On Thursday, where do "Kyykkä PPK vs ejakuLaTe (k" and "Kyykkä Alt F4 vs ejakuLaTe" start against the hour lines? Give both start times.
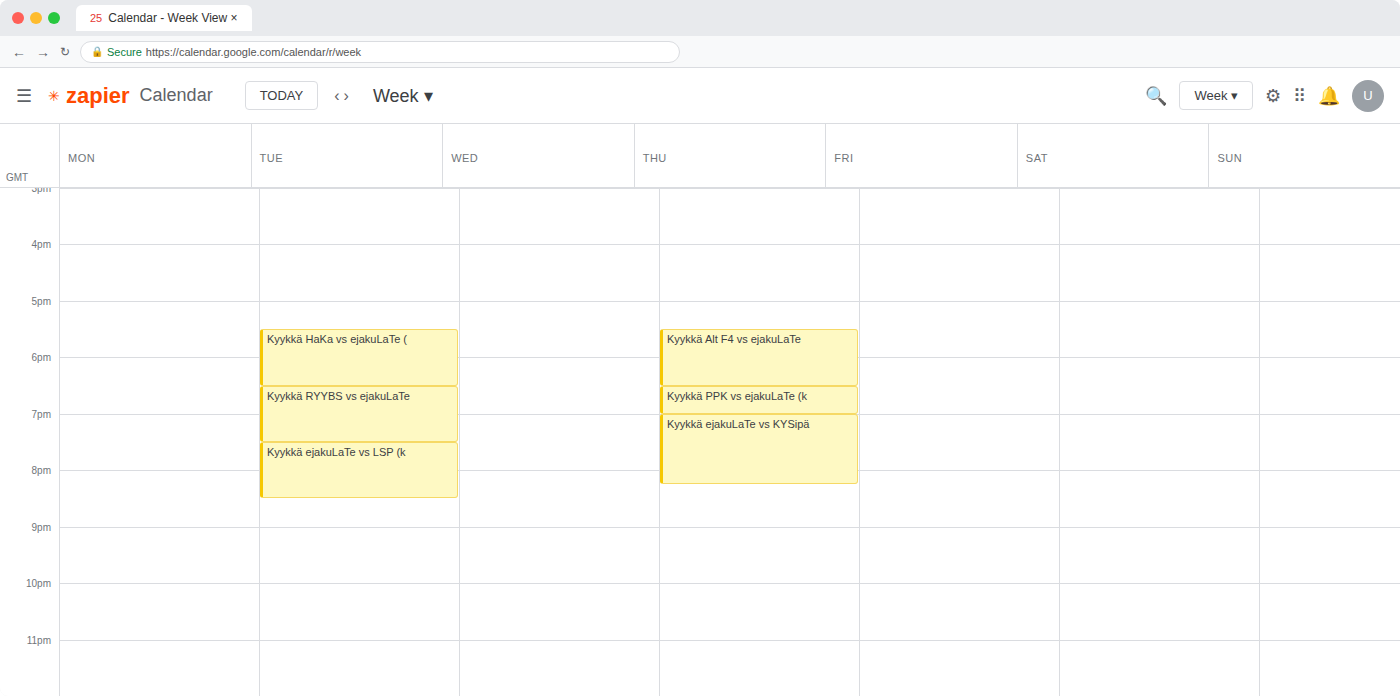
"Kyykkä PPK vs ejakuLaTe (k": 6:30 PM, halfway between the 6 PM and 7 PM lines. "Kyykkä Alt F4 vs ejakuLaTe": 5:30 PM, halfway between the 5 PM and 6 PM lines.